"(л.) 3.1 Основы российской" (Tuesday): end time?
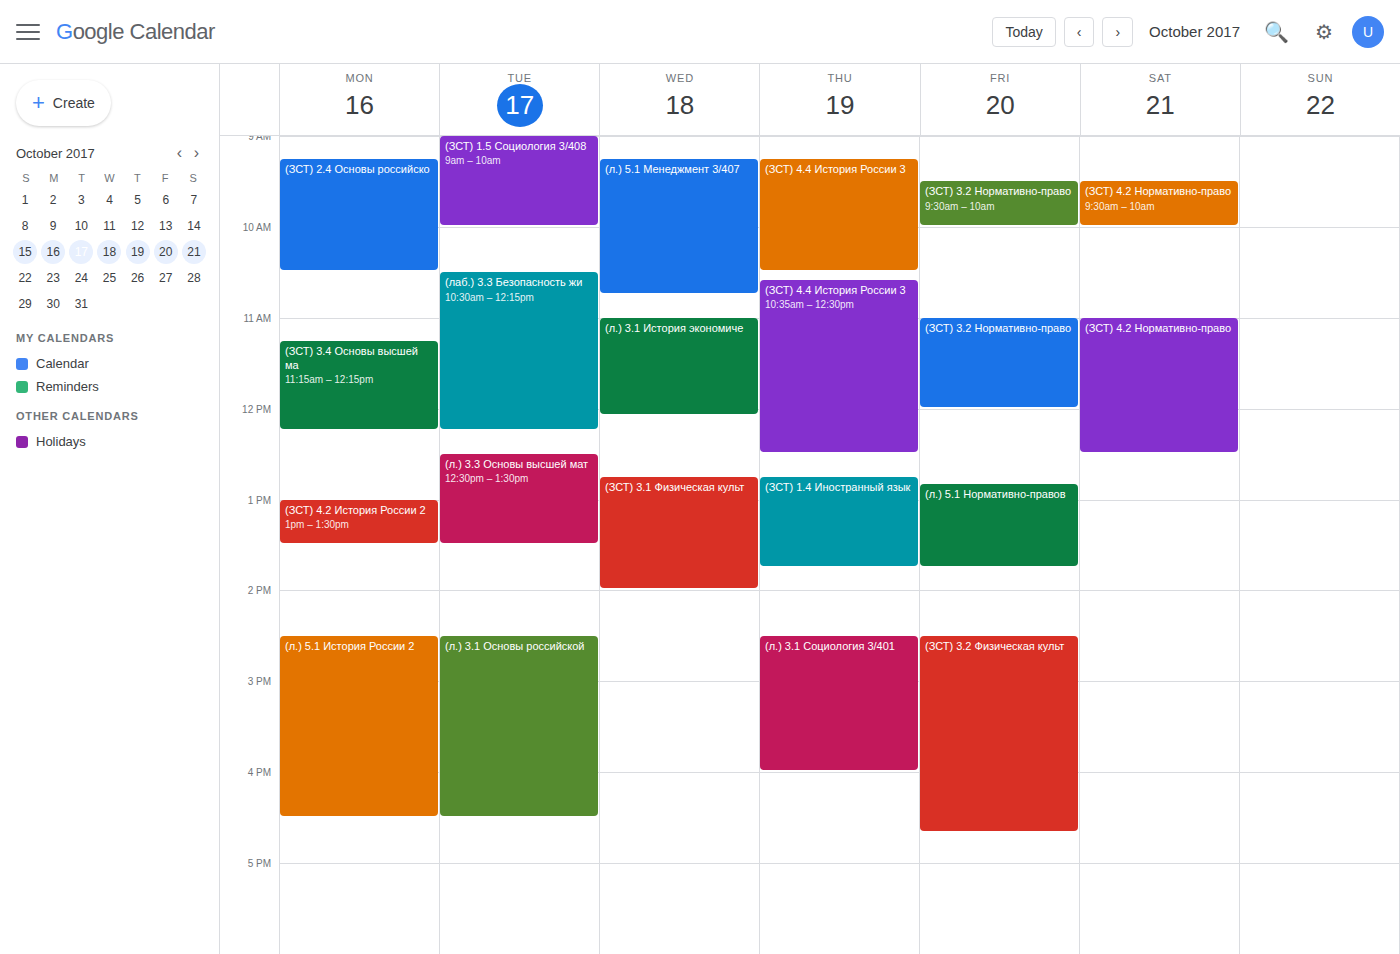
4:30 PM